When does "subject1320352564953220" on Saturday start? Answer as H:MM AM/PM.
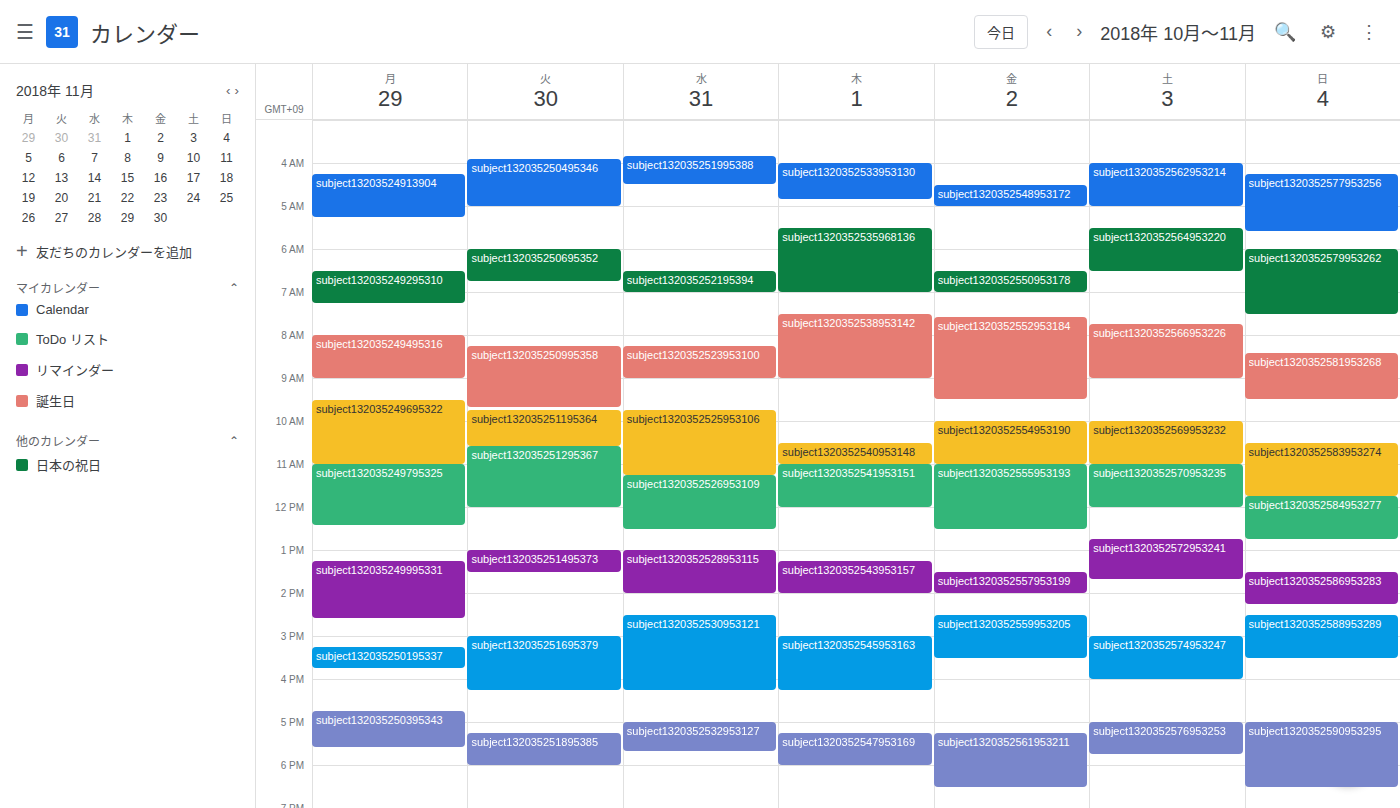
5:30 AM